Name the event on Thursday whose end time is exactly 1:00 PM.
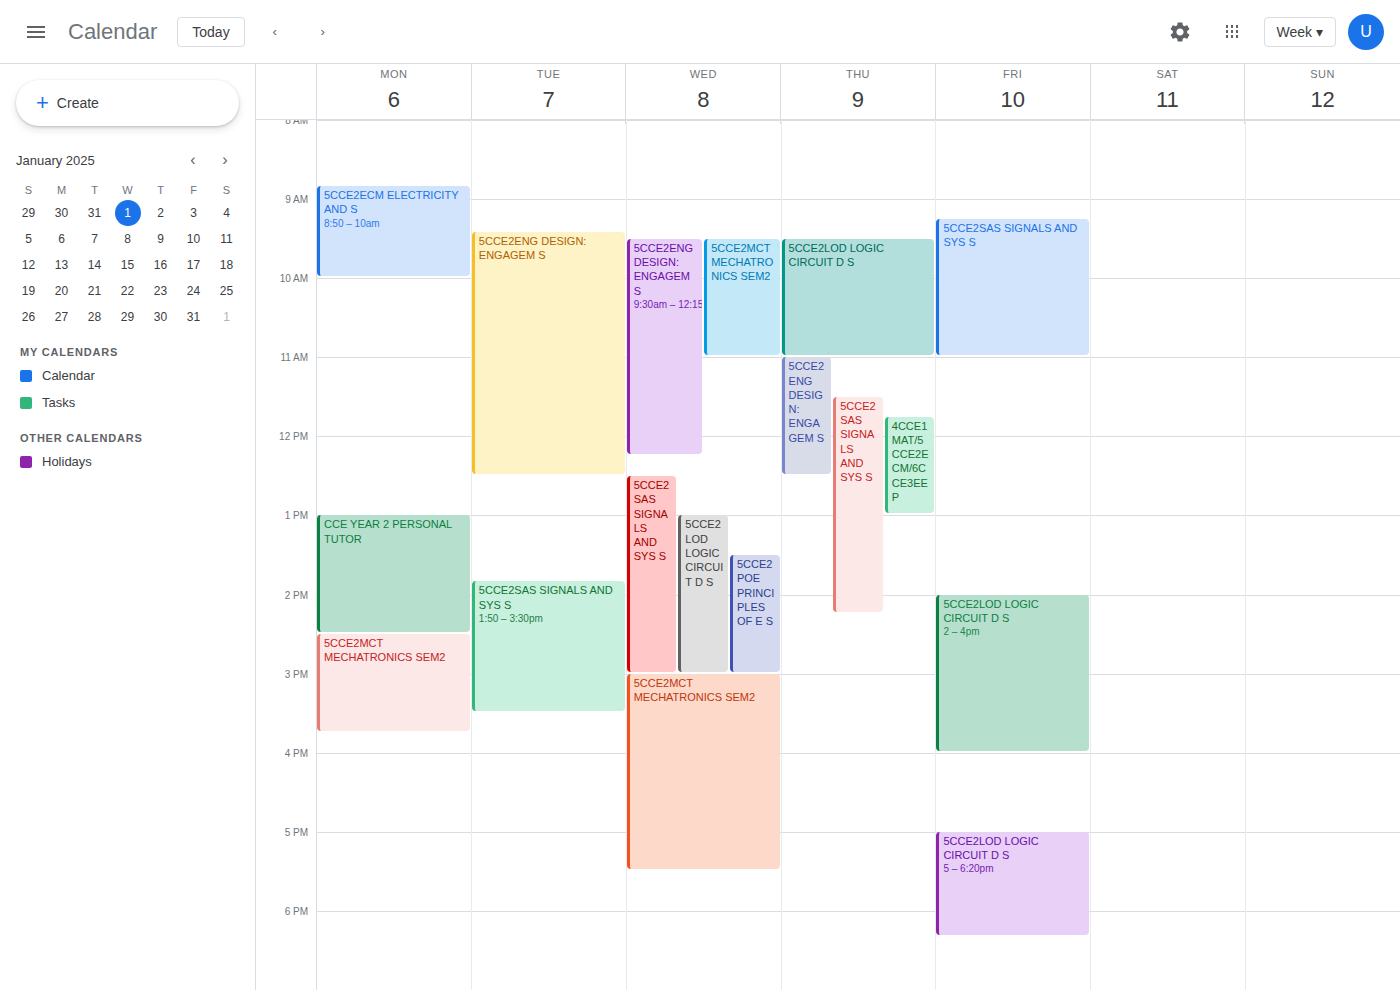
"4CCE1MAT/5CCE2ECM/6CCE3EEP"